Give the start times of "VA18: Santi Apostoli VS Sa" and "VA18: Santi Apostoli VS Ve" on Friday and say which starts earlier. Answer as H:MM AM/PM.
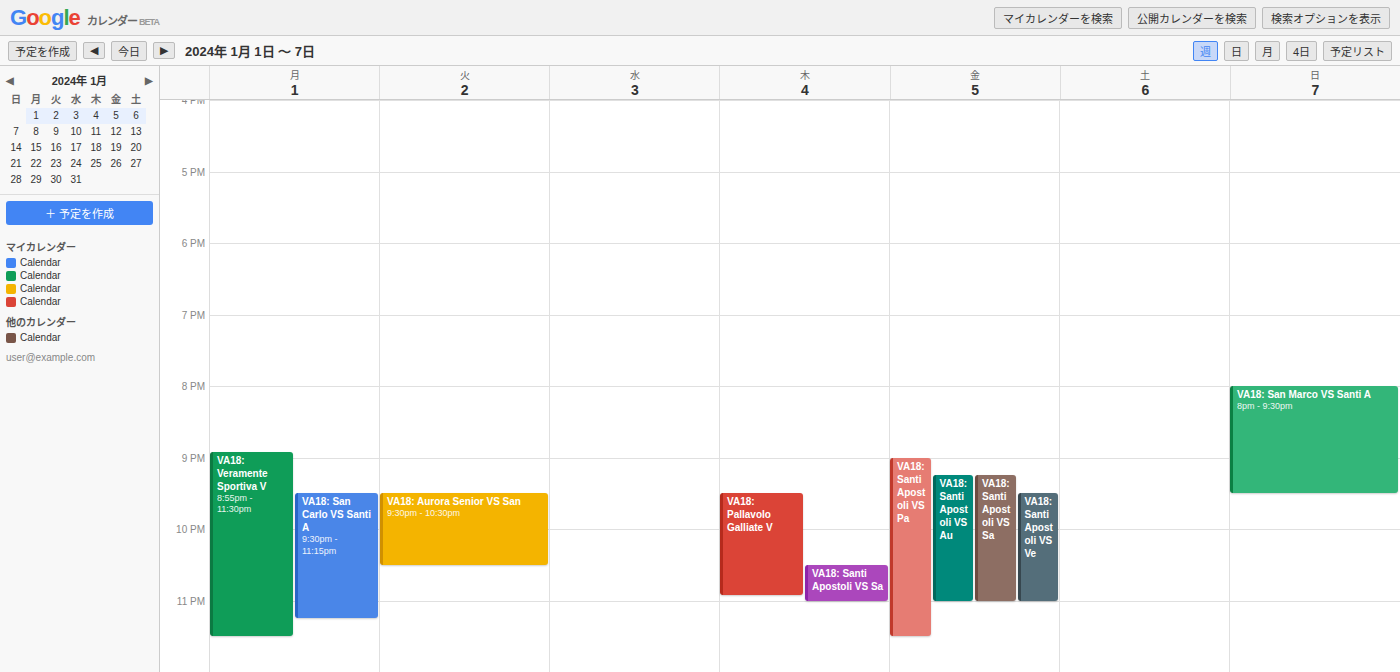
"VA18: Santi Apostoli VS Sa" 9:15 PM; "VA18: Santi Apostoli VS Ve" 9:30 PM.